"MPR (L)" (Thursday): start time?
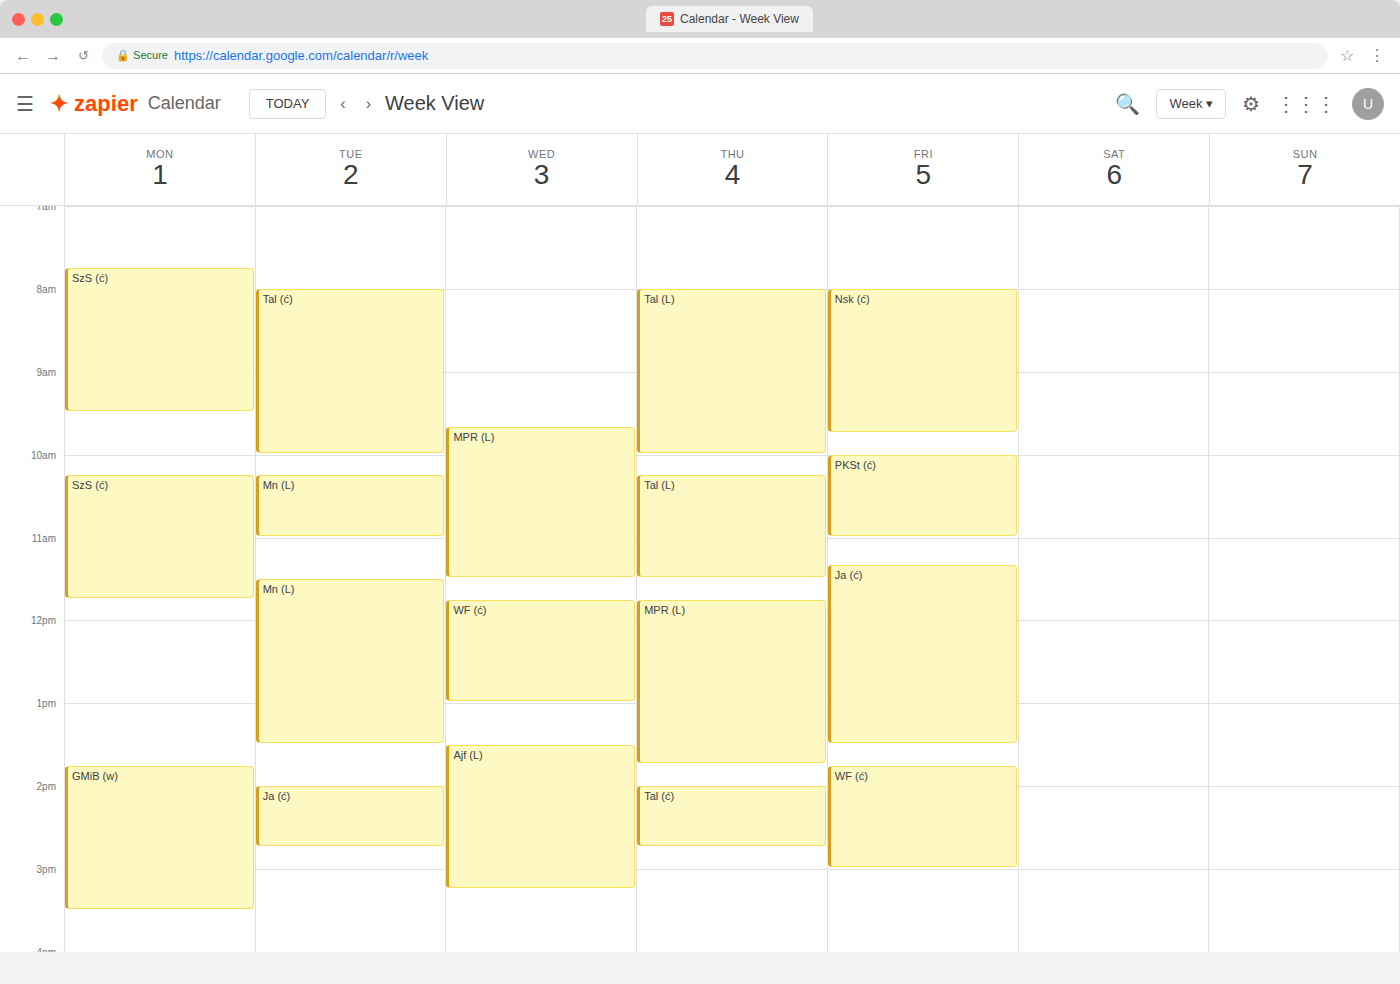
11:45 AM